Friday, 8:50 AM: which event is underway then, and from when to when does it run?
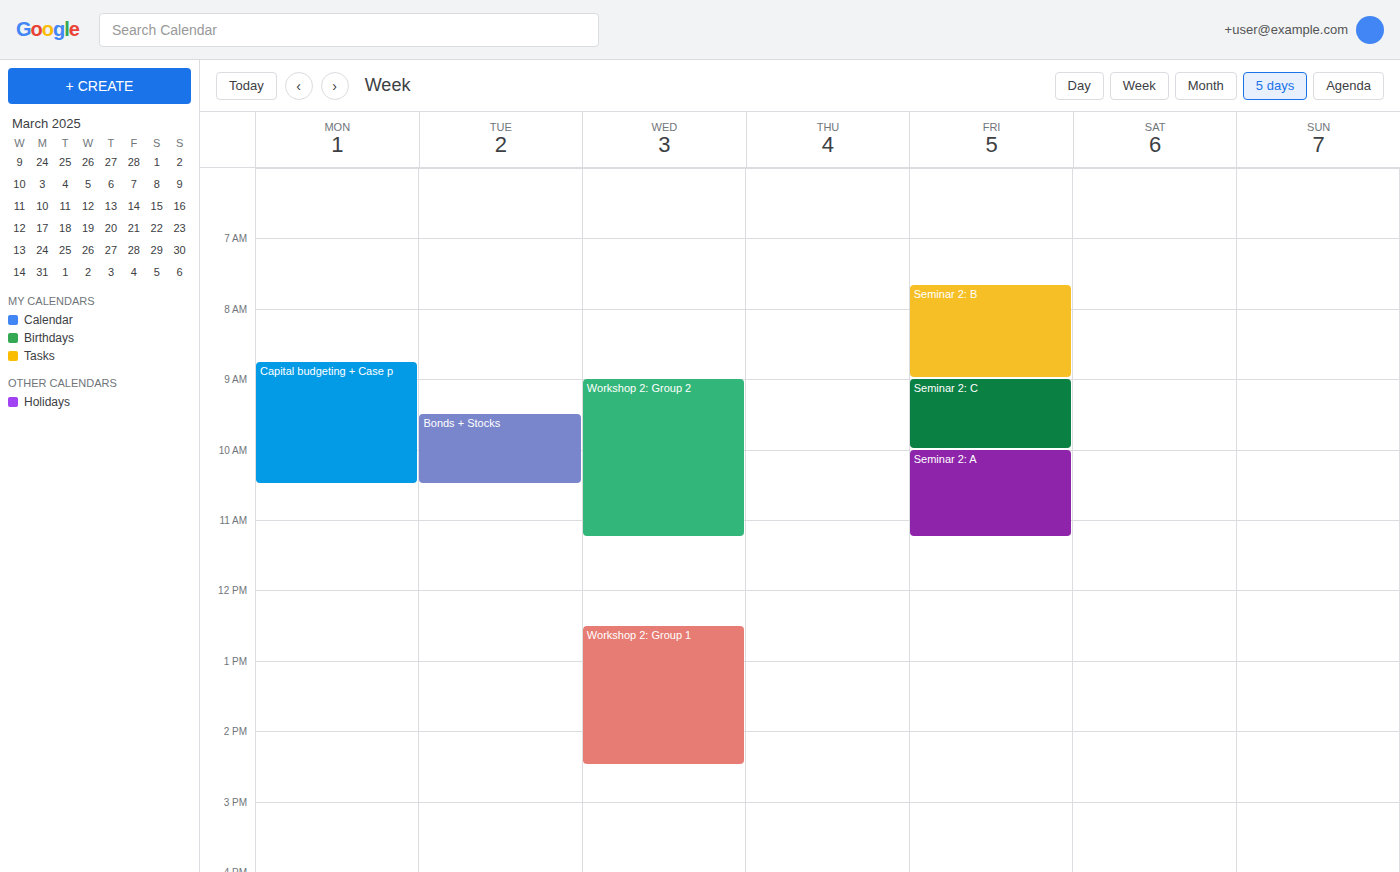
"Seminar 2: B", 7:40 AM to 9:00 AM